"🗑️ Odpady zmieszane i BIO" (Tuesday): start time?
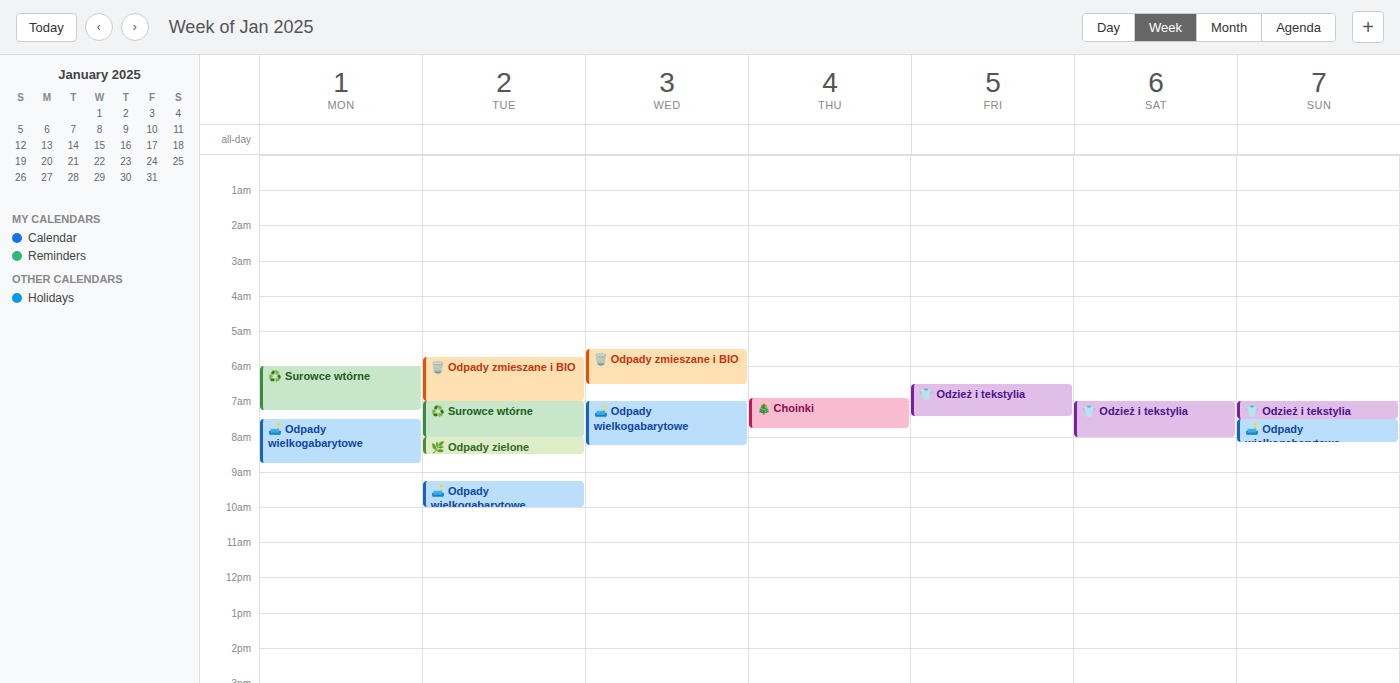
5:45 AM